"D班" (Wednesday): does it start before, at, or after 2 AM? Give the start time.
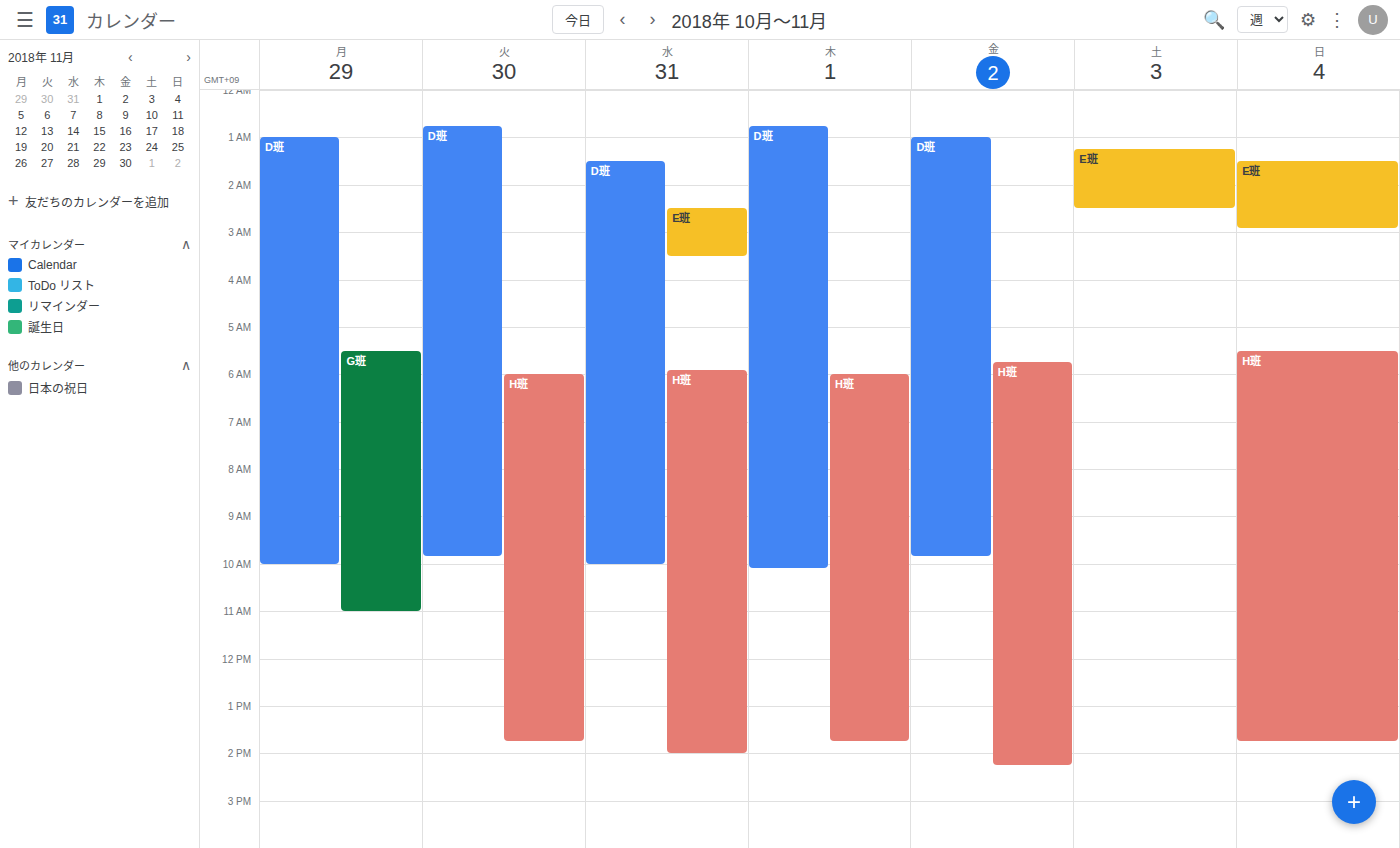
1:30 AM -- before 2 AM, 30 minutes above the 2 AM line.